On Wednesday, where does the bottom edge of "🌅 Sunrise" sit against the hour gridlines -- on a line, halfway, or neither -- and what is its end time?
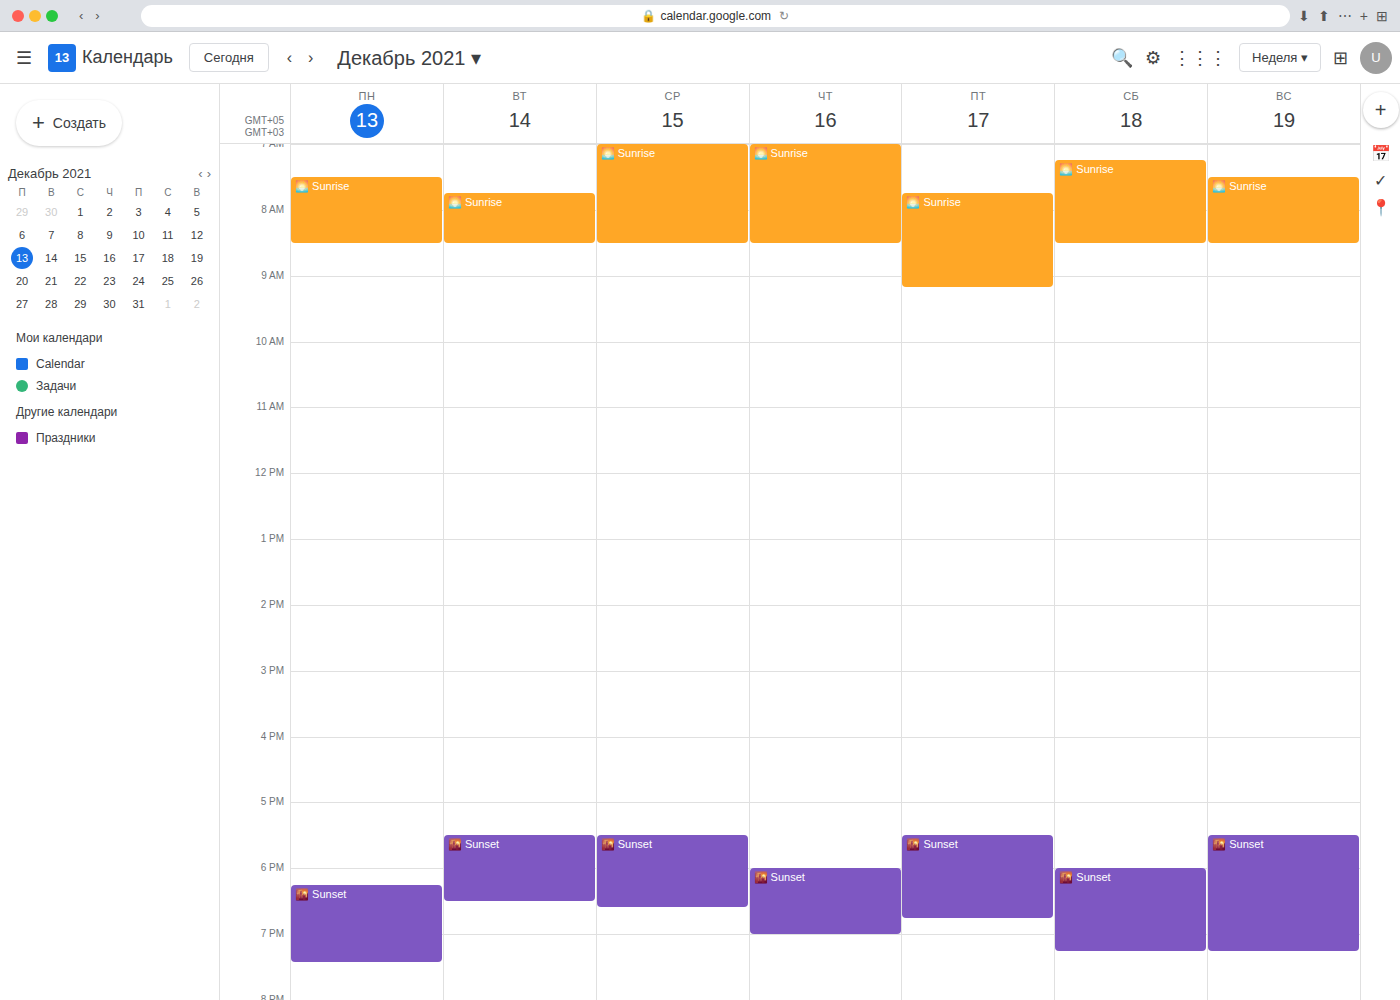
8:30 AM -- halfway between the 8 AM and 9 AM lines.